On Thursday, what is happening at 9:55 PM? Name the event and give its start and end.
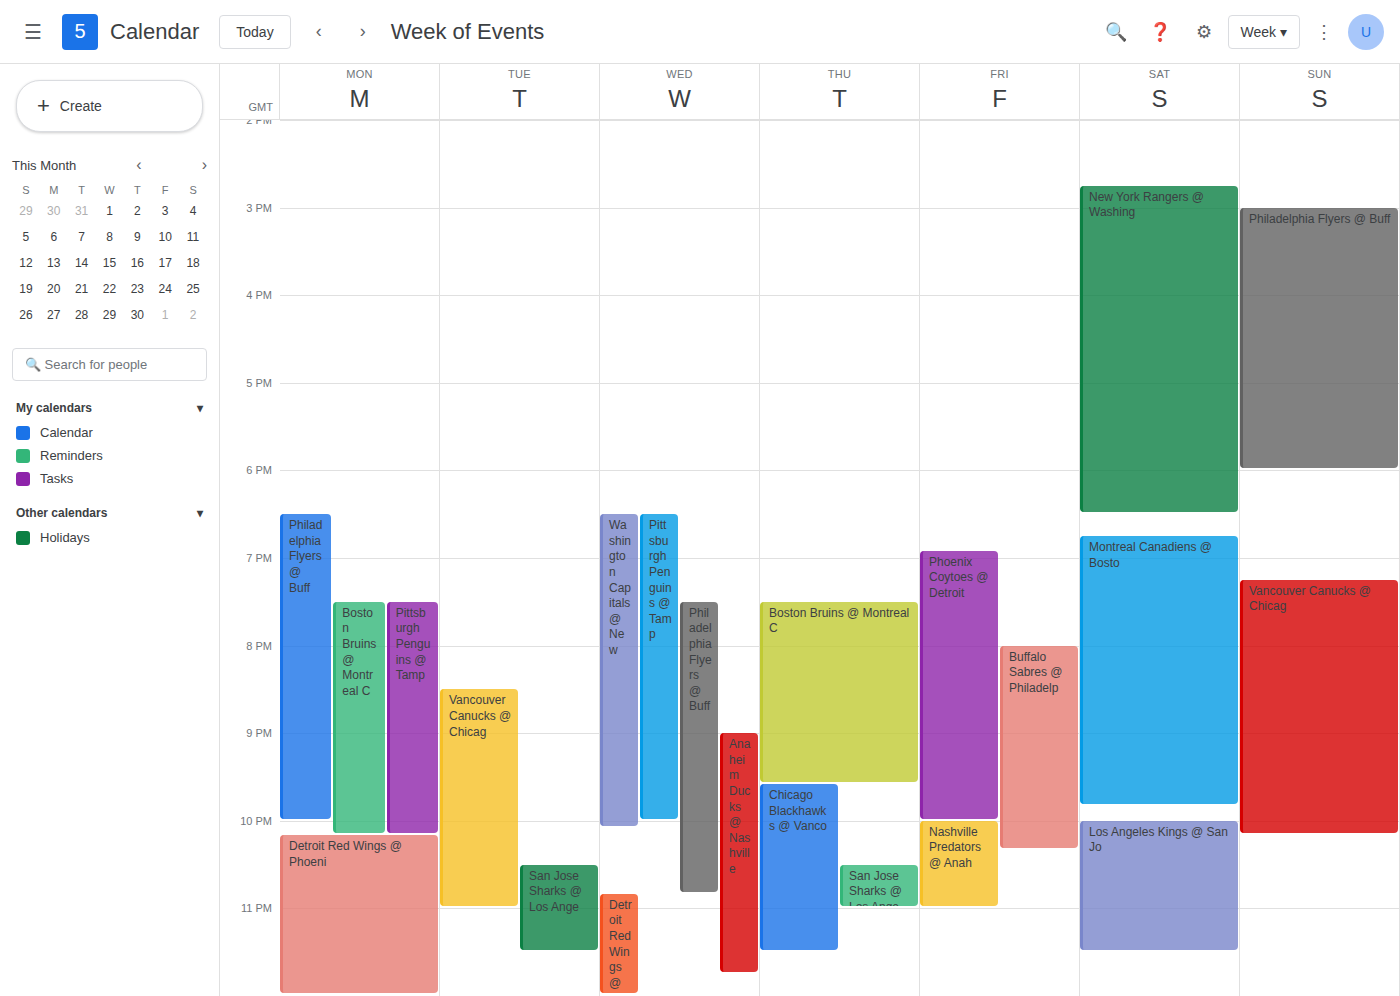
"Chicago Blackhawks @ Vanco", 9:35 PM to 11:30 PM